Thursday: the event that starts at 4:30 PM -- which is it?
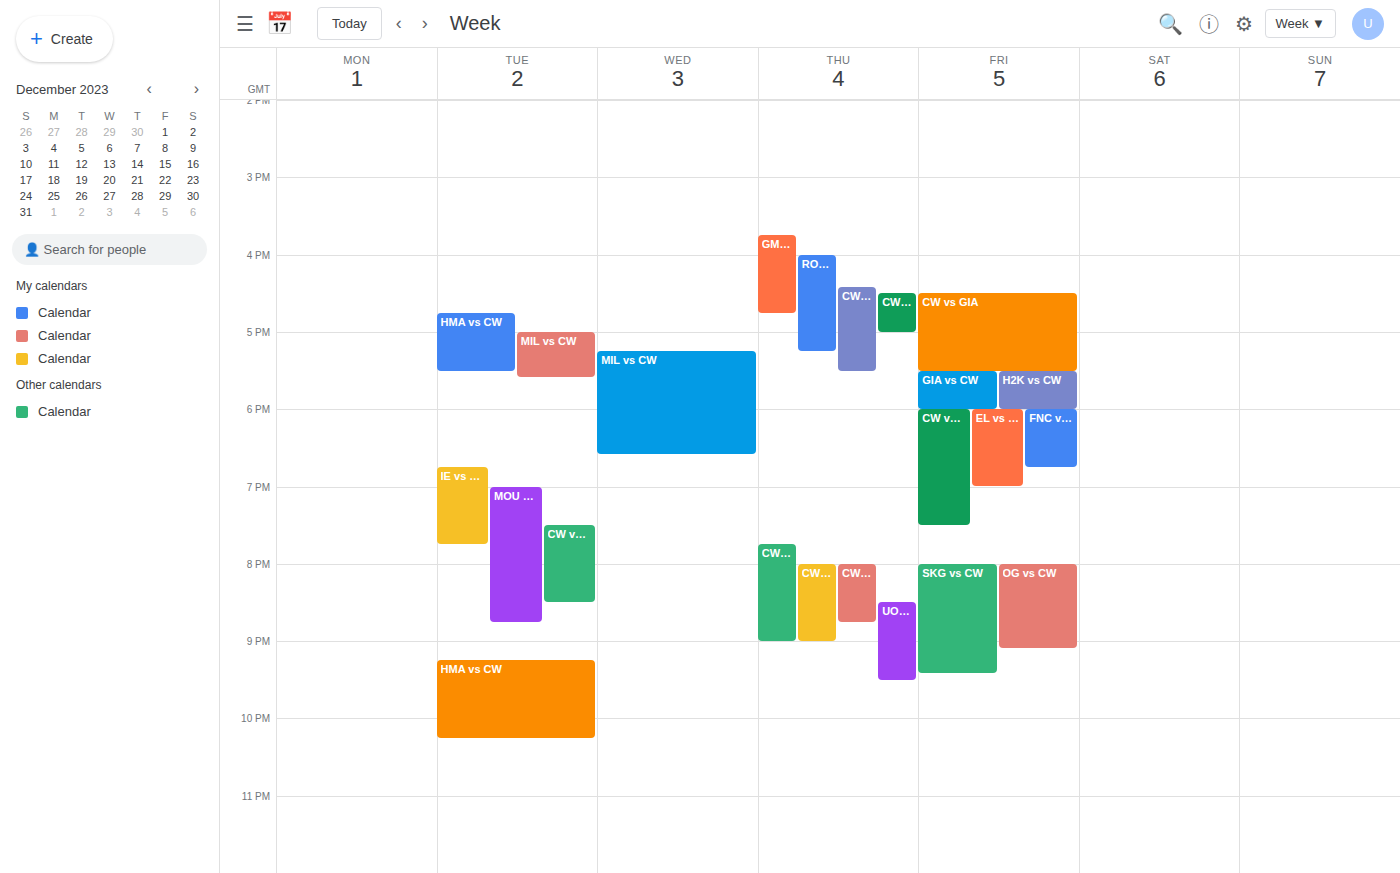
"CW vs UOL"